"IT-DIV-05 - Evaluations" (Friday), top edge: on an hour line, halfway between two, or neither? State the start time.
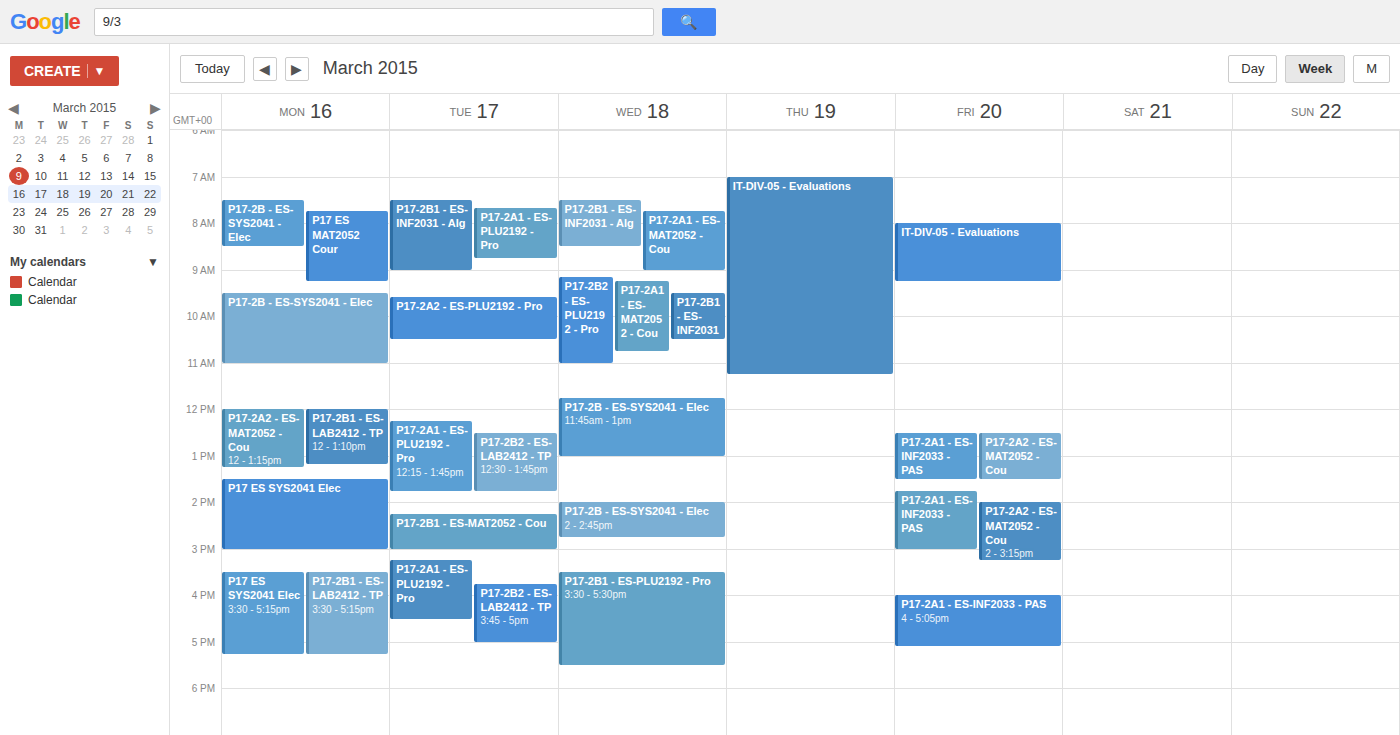
8:00 AM -- exactly on the 8 AM line.